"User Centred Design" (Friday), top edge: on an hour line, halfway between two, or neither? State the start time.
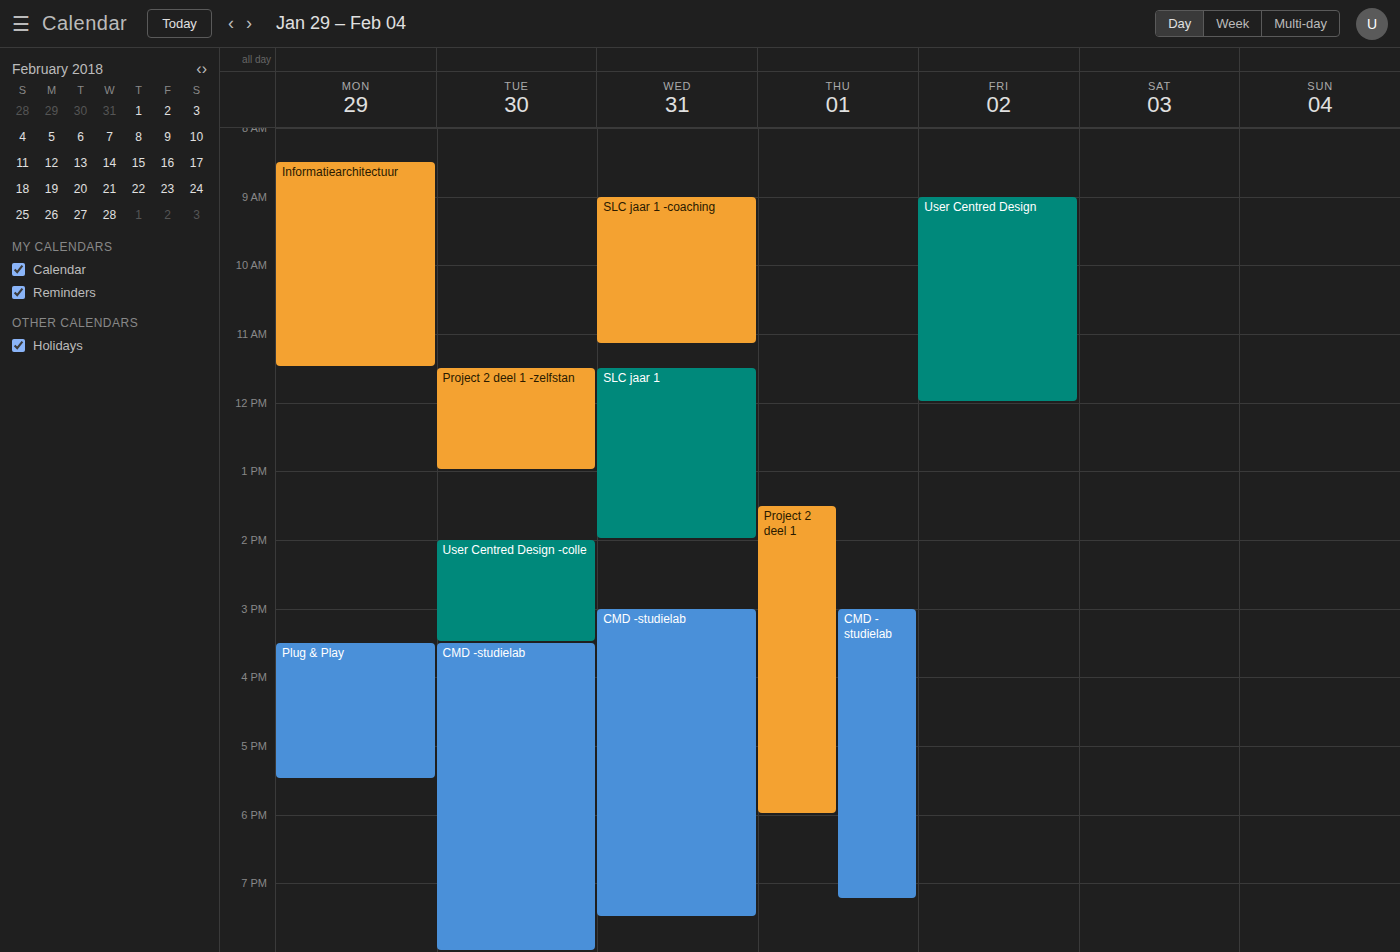
9:00 AM -- exactly on the 9 AM line.